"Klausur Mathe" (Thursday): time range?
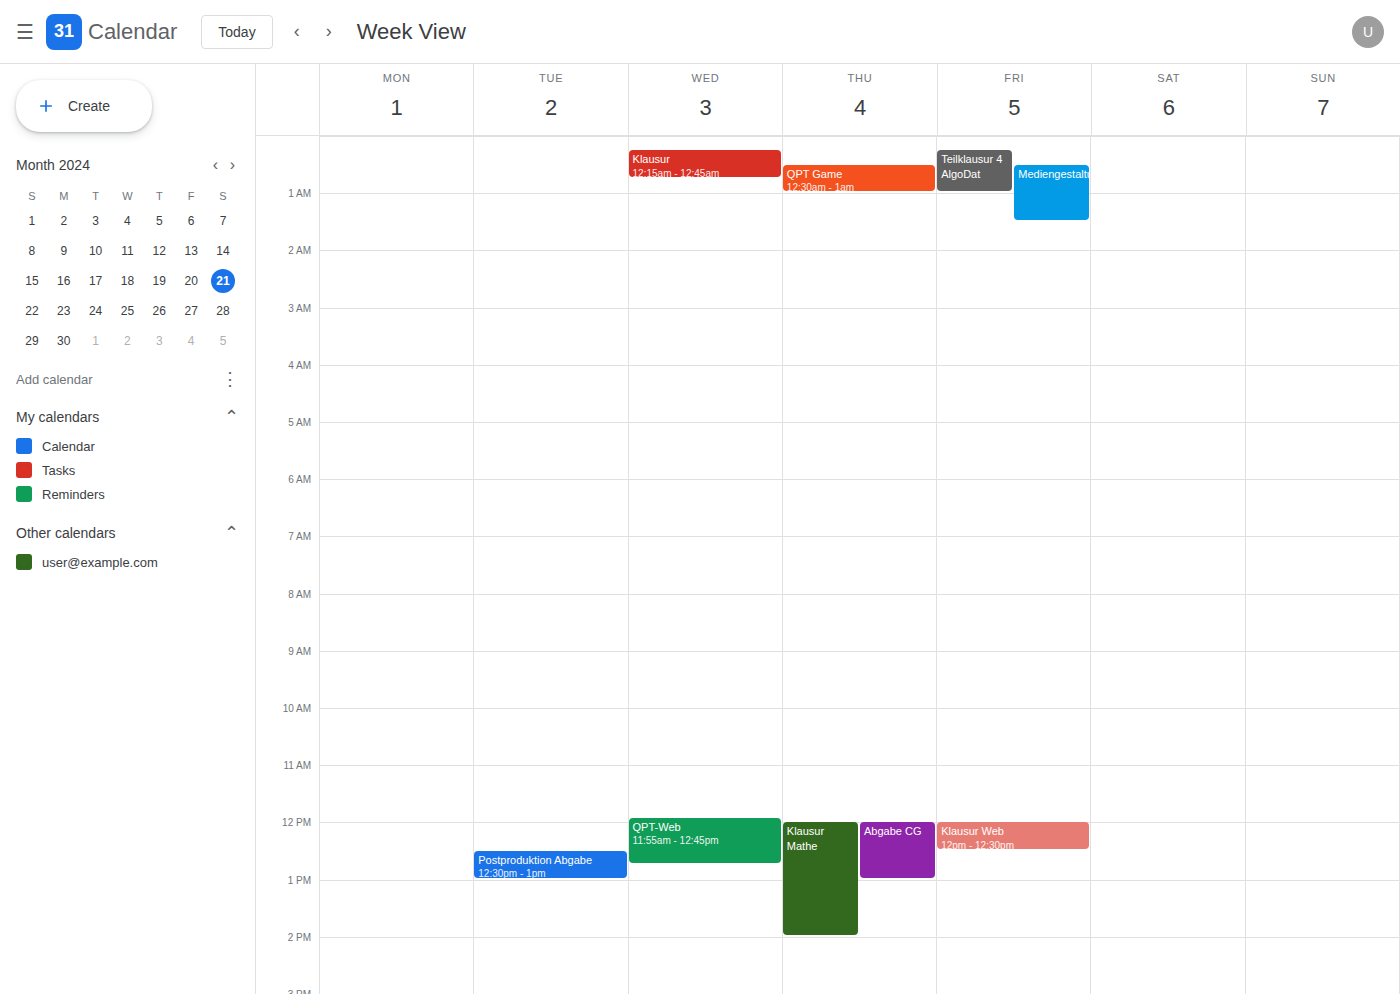
12:00 PM to 2:00 PM